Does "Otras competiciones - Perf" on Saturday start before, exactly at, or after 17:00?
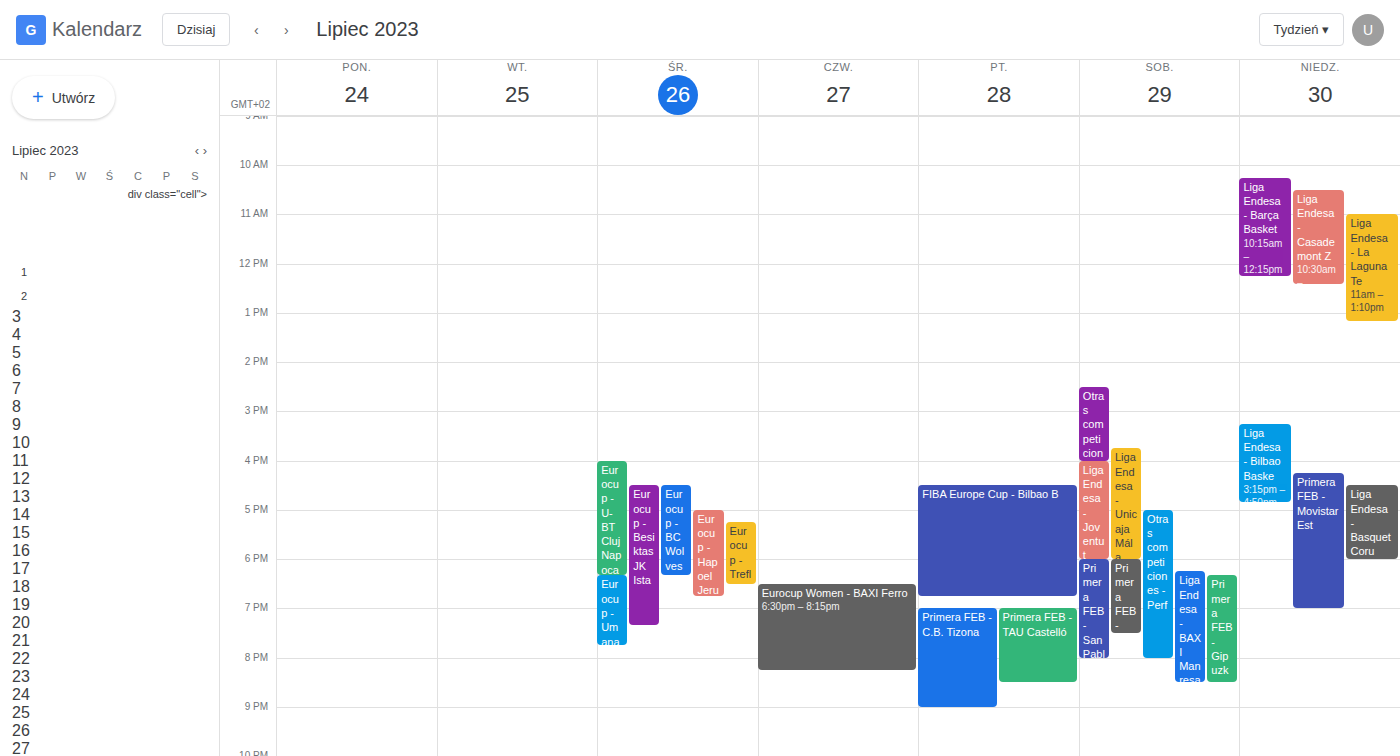
17:00 -- exactly at 17:00, on the 17:00 line.